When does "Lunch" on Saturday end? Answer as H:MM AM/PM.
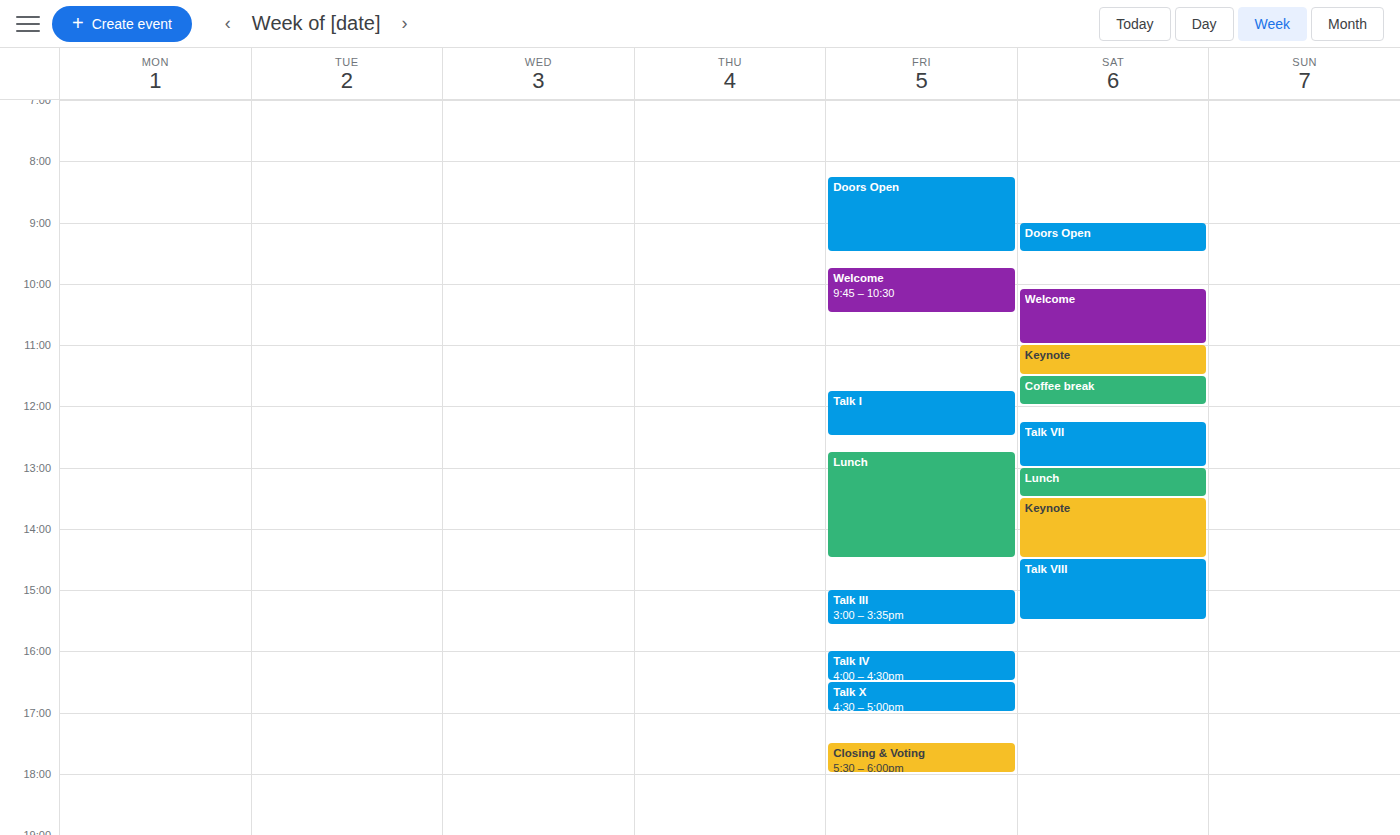
1:30 PM